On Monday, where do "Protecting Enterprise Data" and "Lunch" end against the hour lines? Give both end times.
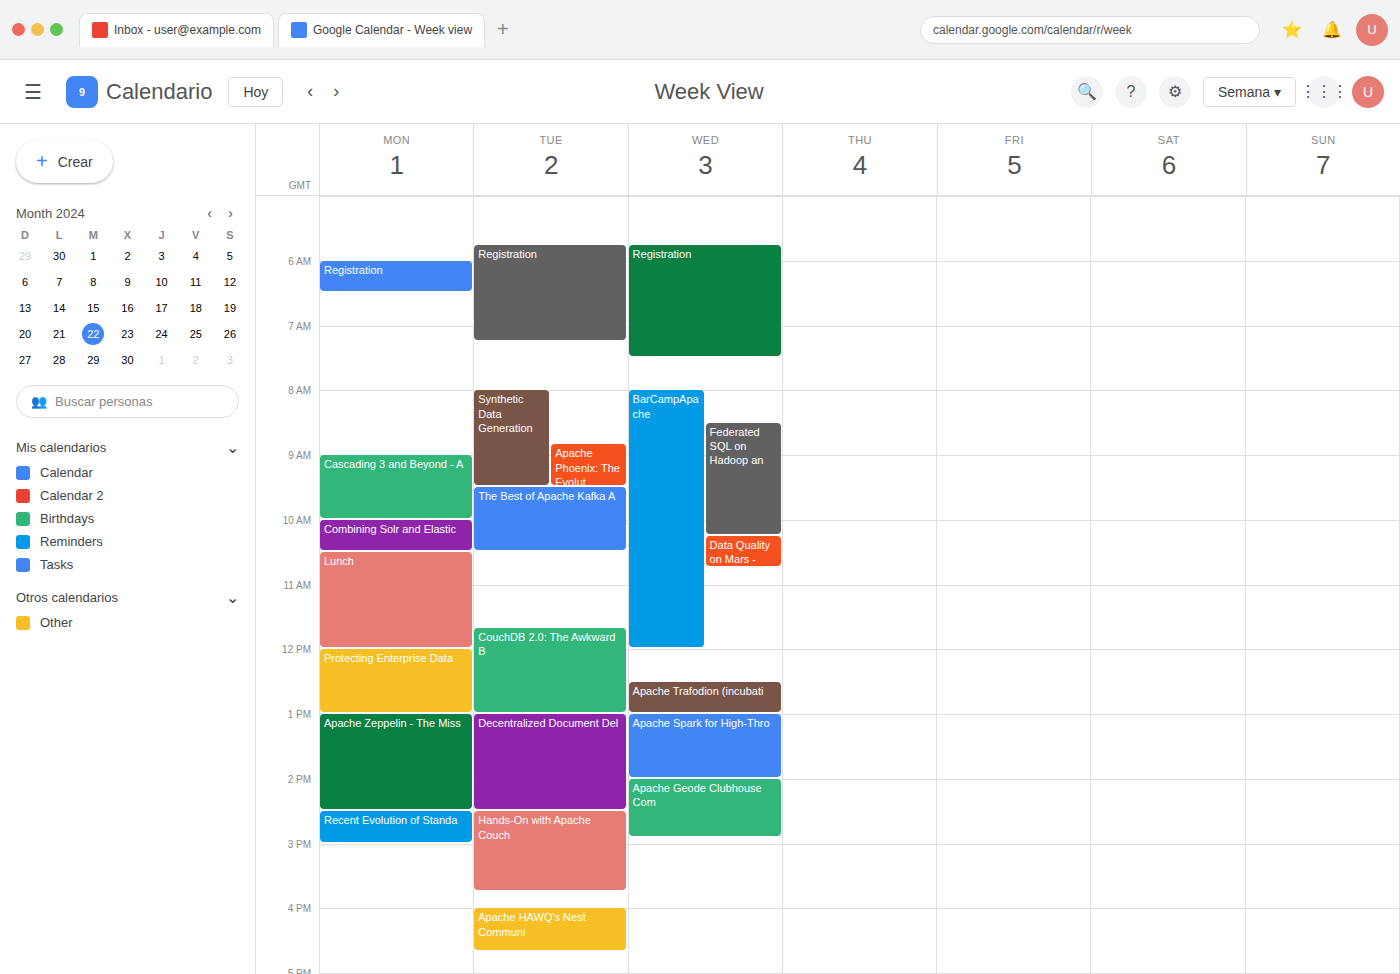
"Protecting Enterprise Data": 1:00 PM, exactly on the 1 PM line. "Lunch": 12:00 PM, exactly on the 12 PM line.